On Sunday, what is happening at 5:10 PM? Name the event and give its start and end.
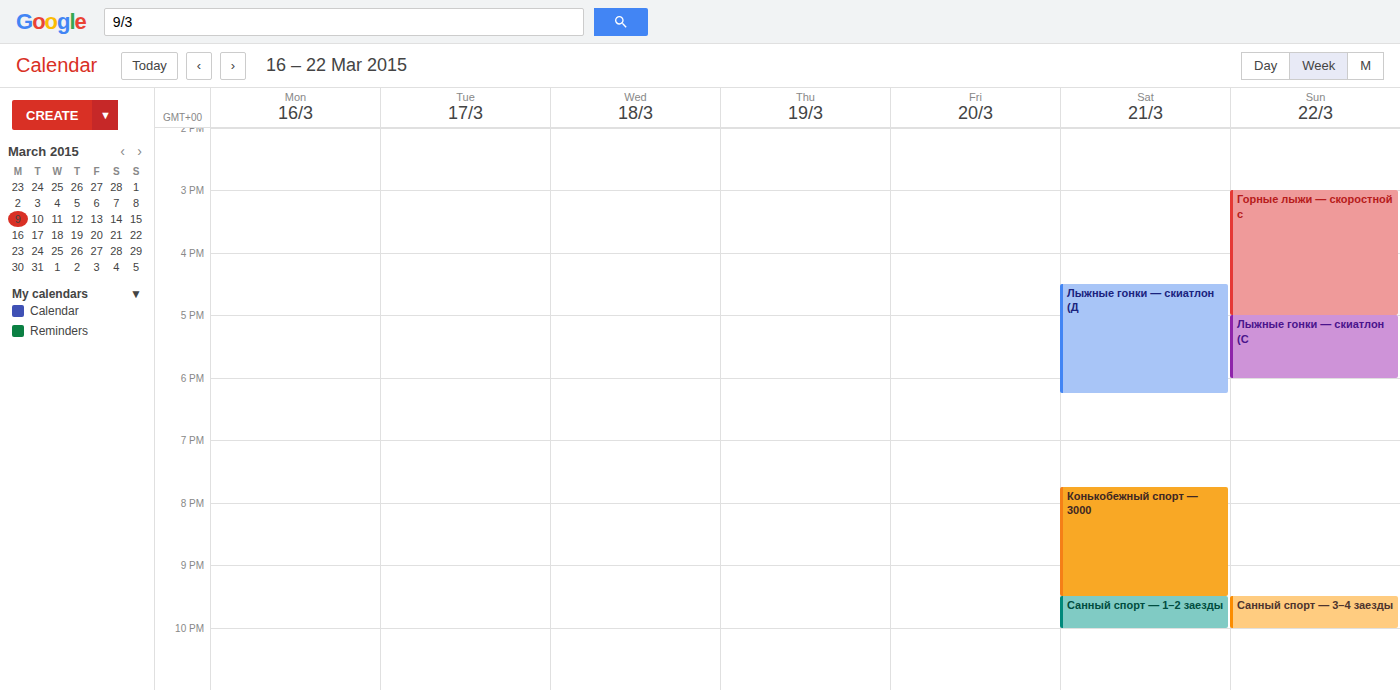
"Лыжные гонки — скиатлон (С", 5:00 PM to 6:00 PM